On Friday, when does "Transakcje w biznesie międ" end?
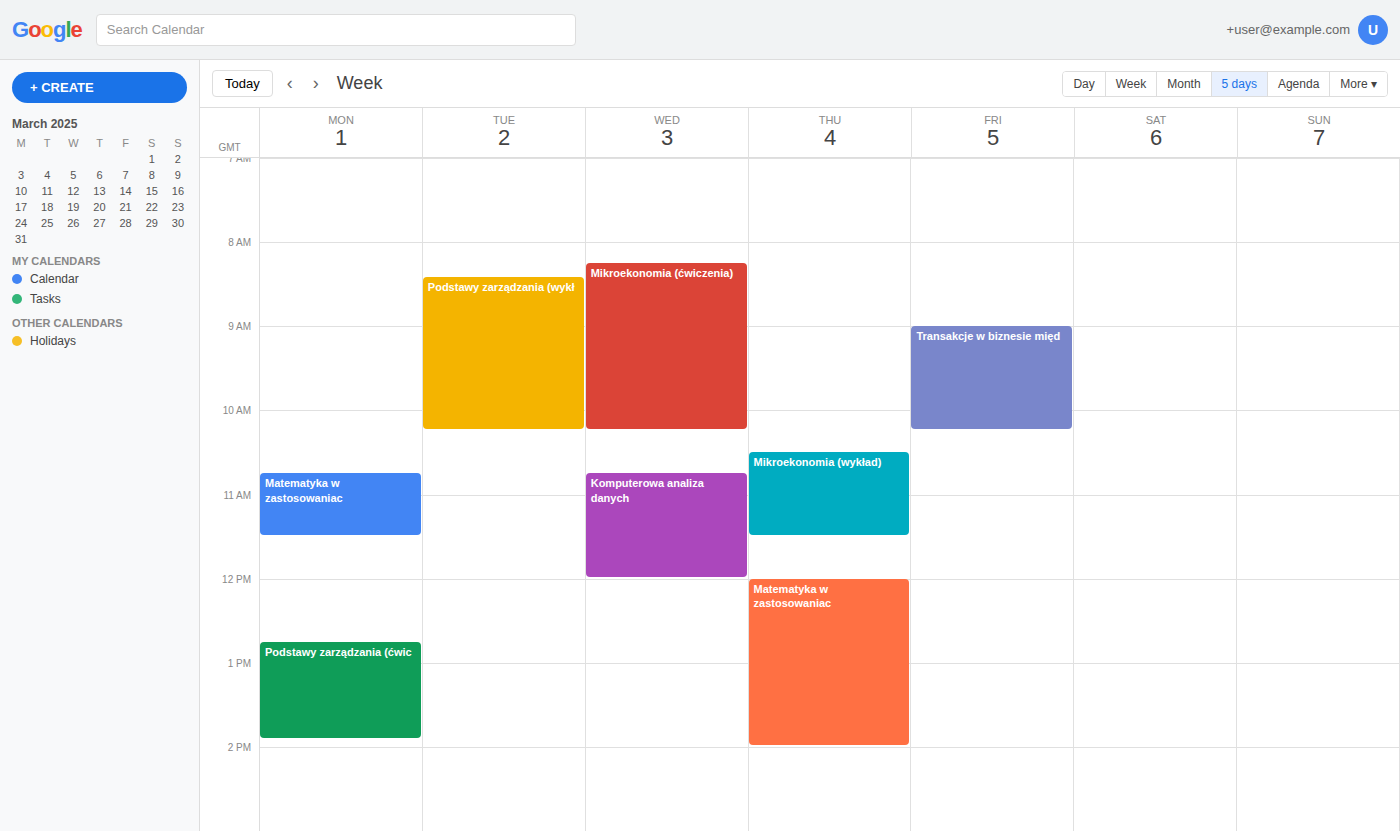
10:15 AM